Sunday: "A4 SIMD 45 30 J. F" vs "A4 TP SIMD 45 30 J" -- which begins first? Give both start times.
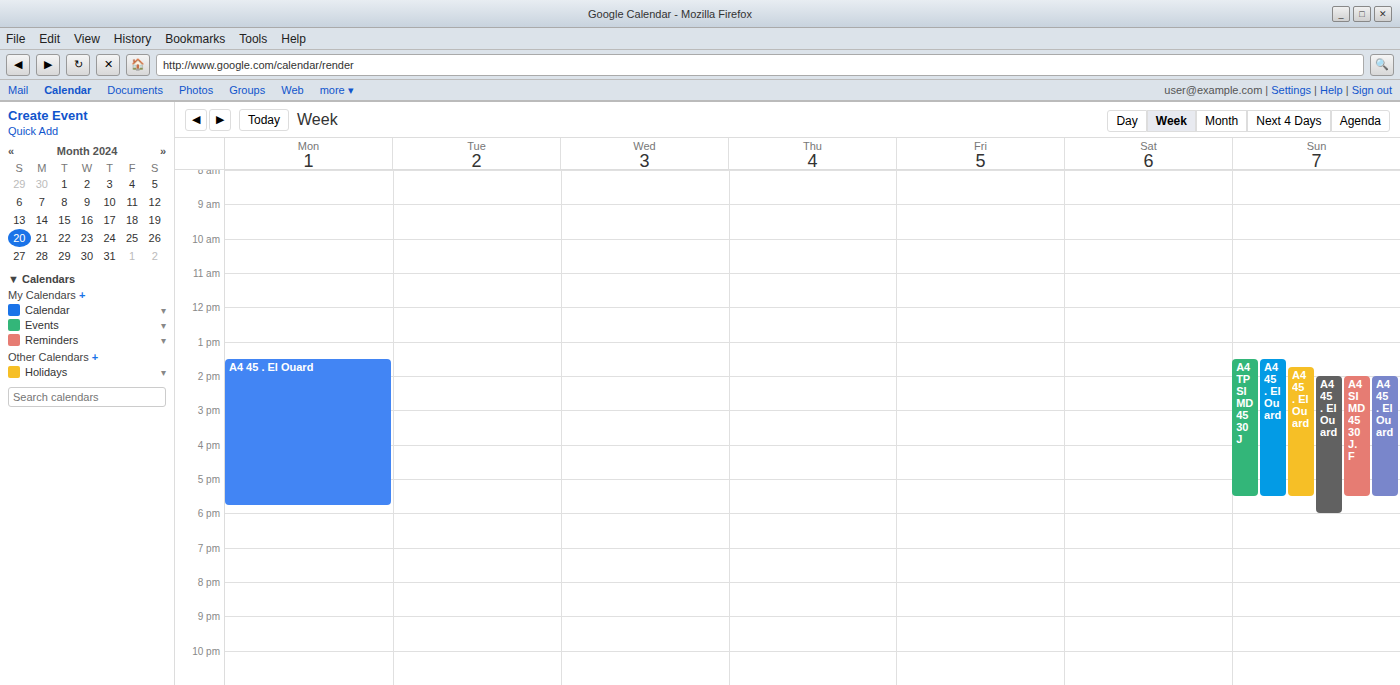
"A4 TP SIMD 45 30 J" 13:30; "A4 SIMD 45 30 J. F" 14:00.